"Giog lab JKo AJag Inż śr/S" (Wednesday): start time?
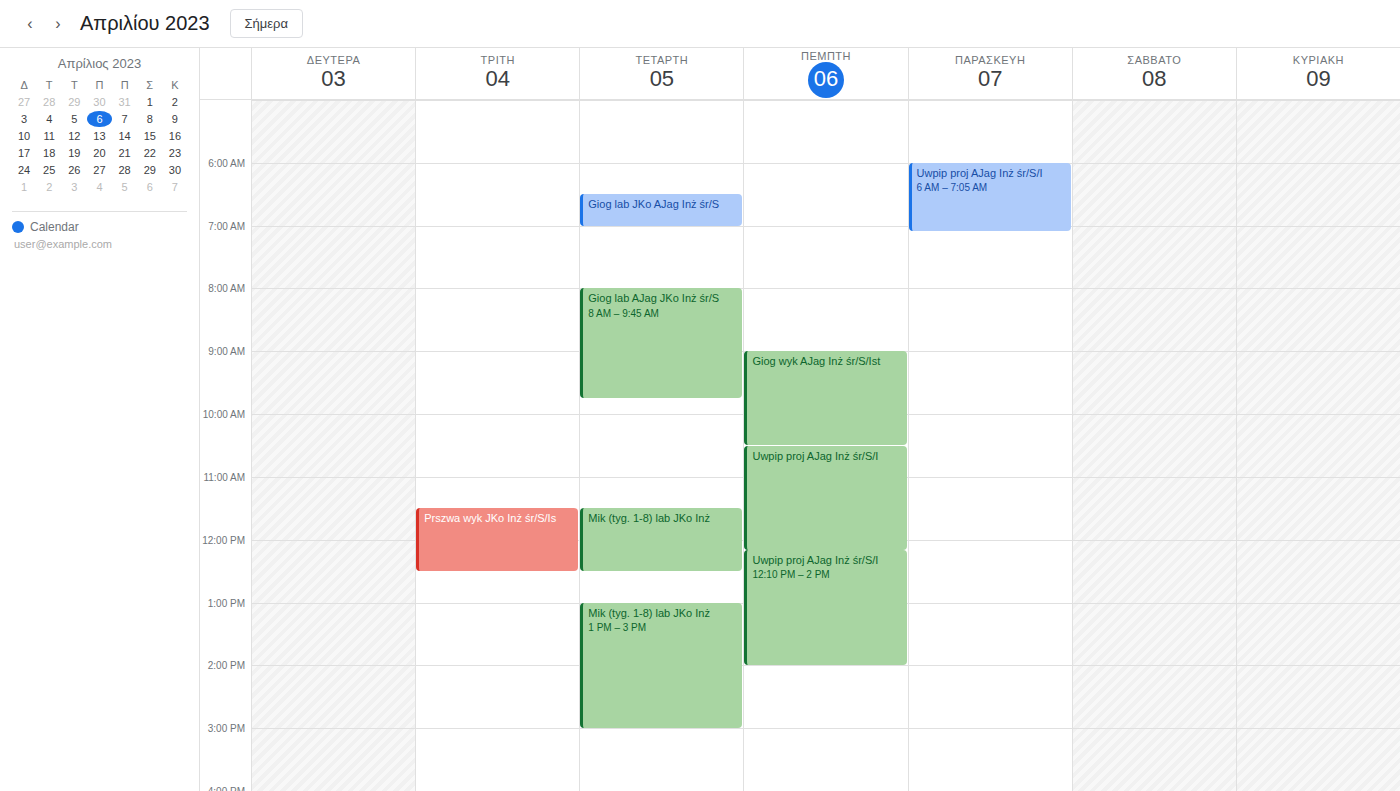
6:30 AM